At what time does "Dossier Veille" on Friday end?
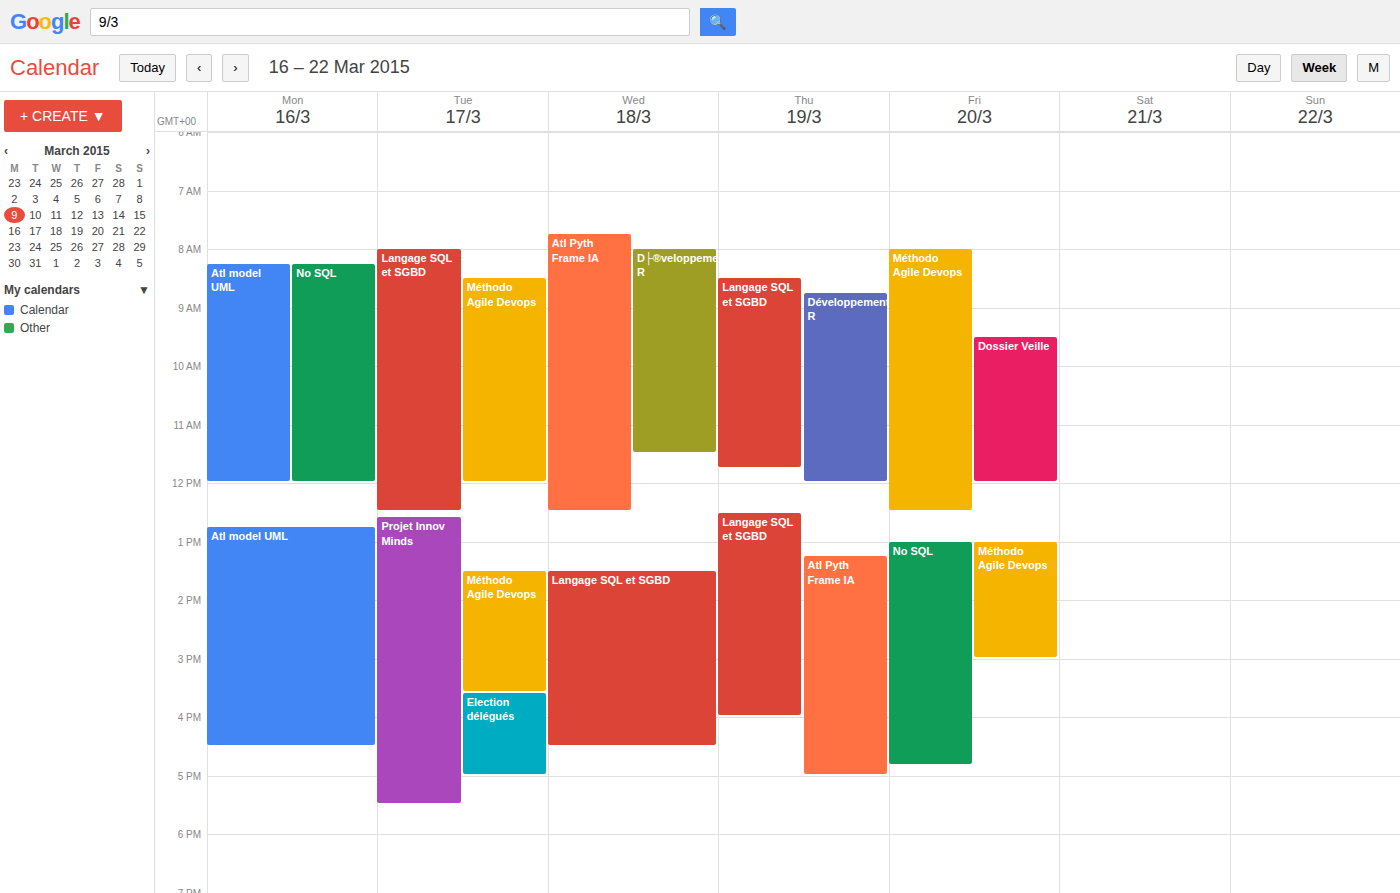
12:00 PM